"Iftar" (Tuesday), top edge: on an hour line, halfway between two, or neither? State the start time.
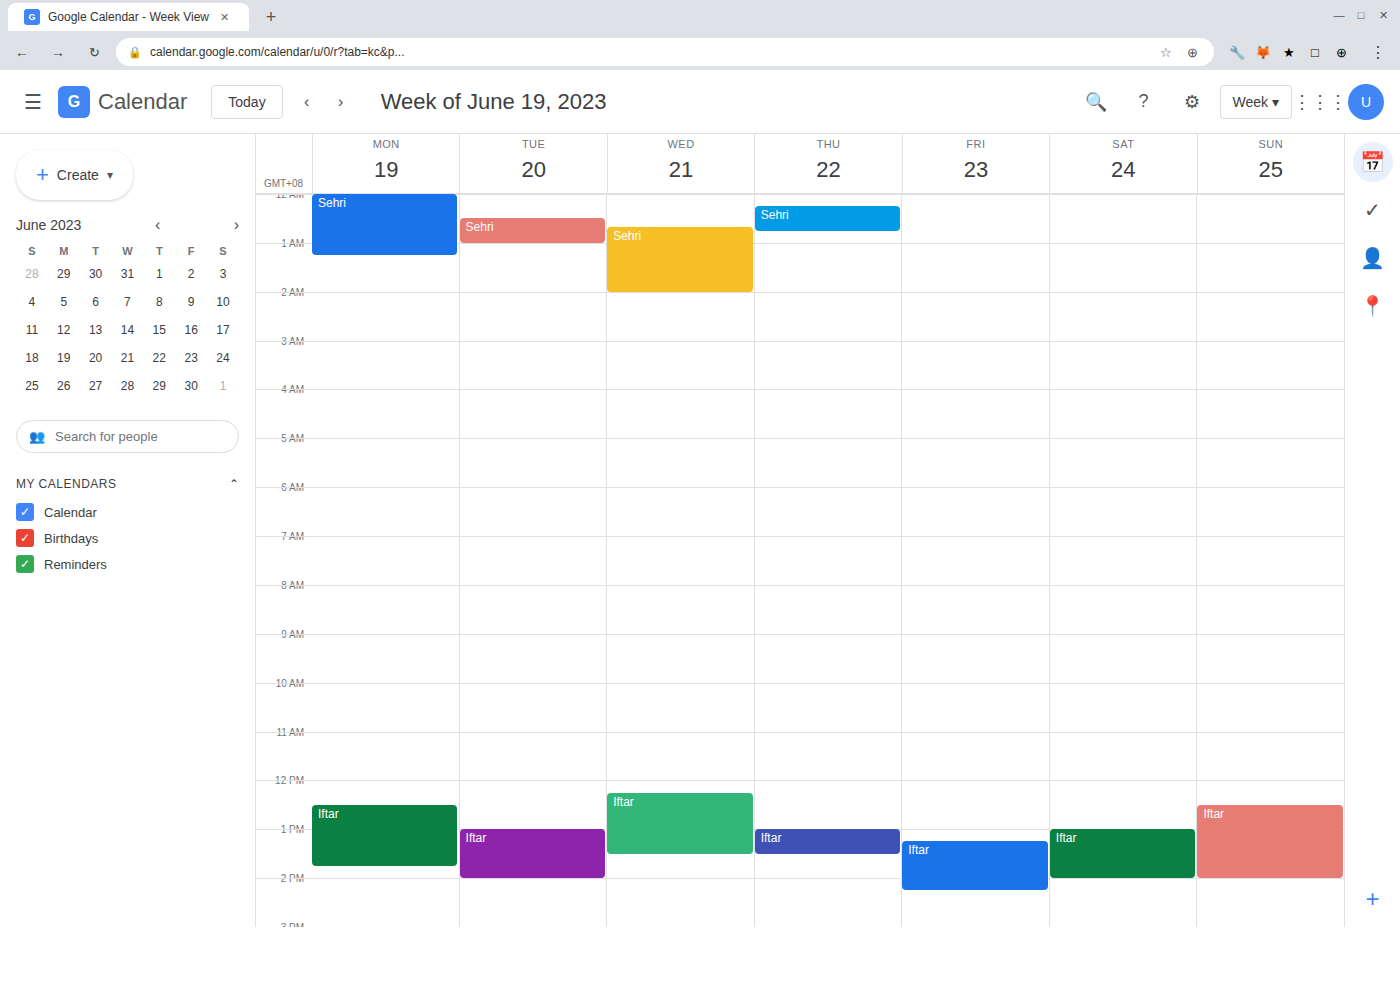
1:00 PM -- exactly on the 1 PM line.